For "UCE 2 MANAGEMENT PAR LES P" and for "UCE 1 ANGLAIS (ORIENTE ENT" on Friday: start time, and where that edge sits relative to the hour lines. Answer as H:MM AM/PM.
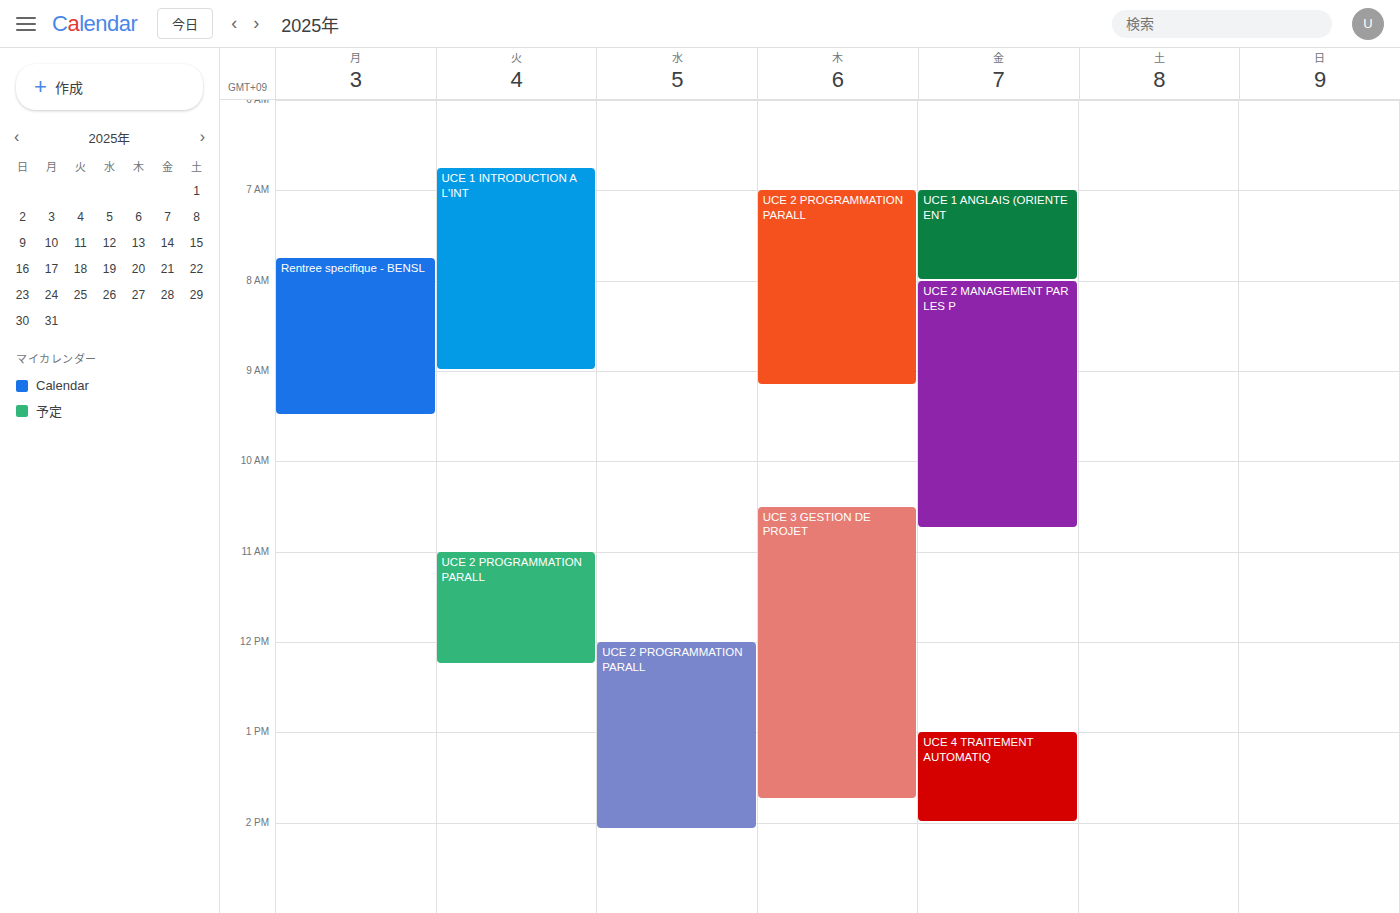
"UCE 2 MANAGEMENT PAR LES P": 8:00 AM, exactly on the 8 AM line. "UCE 1 ANGLAIS (ORIENTE ENT": 7:00 AM, exactly on the 7 AM line.